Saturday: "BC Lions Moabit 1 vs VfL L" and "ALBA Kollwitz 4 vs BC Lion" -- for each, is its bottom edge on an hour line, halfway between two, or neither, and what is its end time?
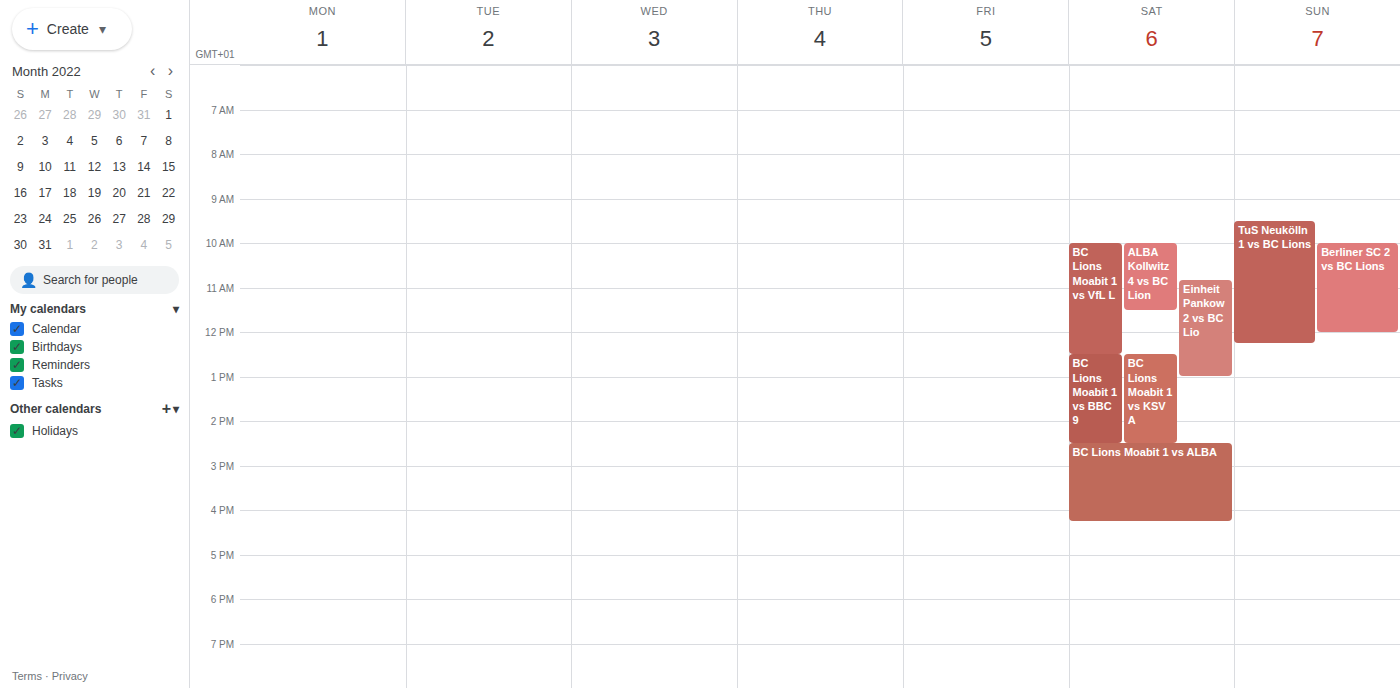
"BC Lions Moabit 1 vs VfL L": 12:30 PM, halfway between the 12 PM and 1 PM lines. "ALBA Kollwitz 4 vs BC Lion": 11:30 AM, halfway between the 11 AM and 12 PM lines.